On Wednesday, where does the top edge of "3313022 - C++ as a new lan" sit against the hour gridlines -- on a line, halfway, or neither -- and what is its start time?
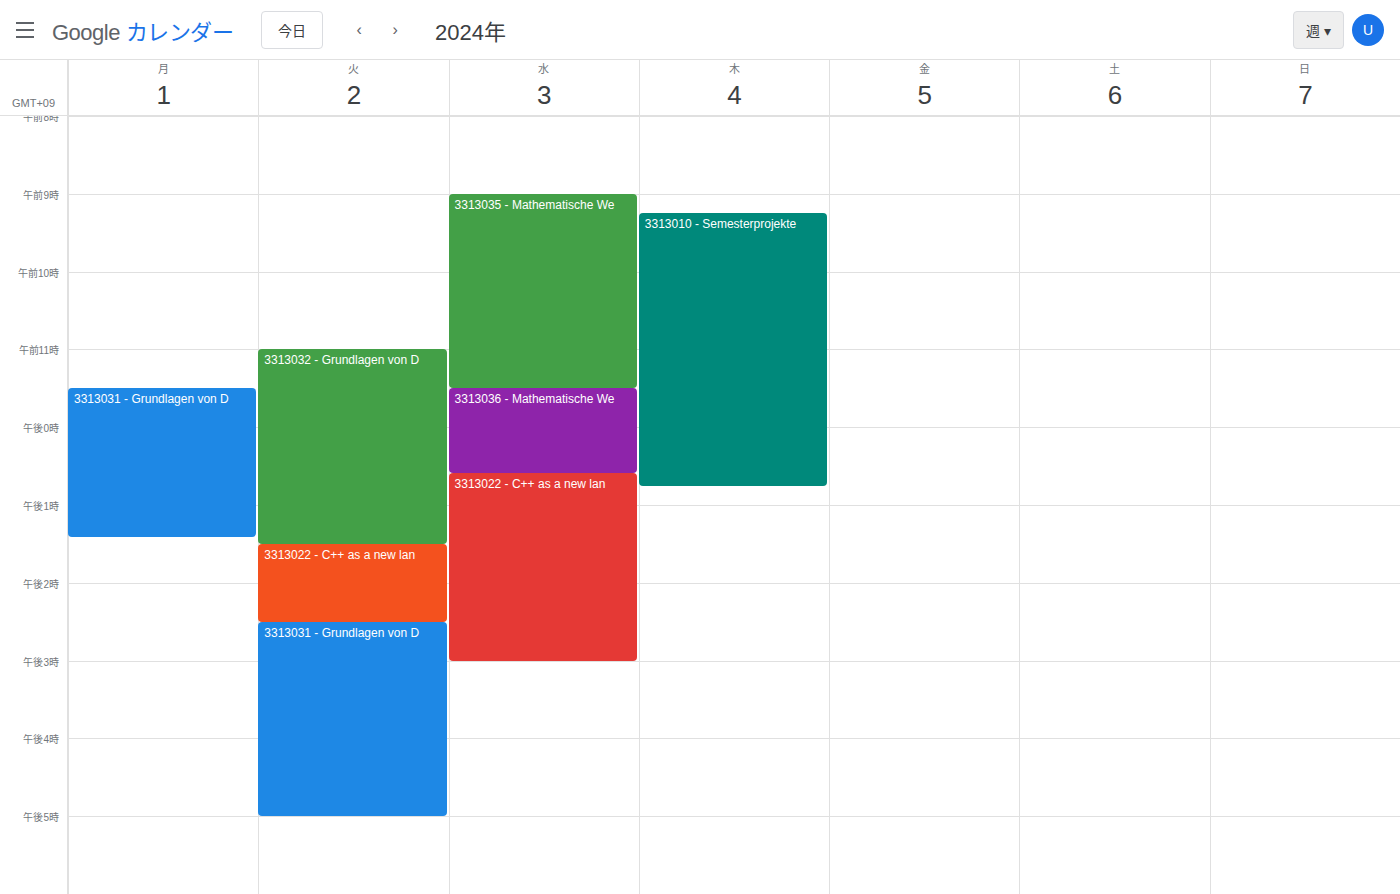
12:35 PM -- neither: 35 minutes below the 12 PM line and 25 minutes above the 1 PM line.